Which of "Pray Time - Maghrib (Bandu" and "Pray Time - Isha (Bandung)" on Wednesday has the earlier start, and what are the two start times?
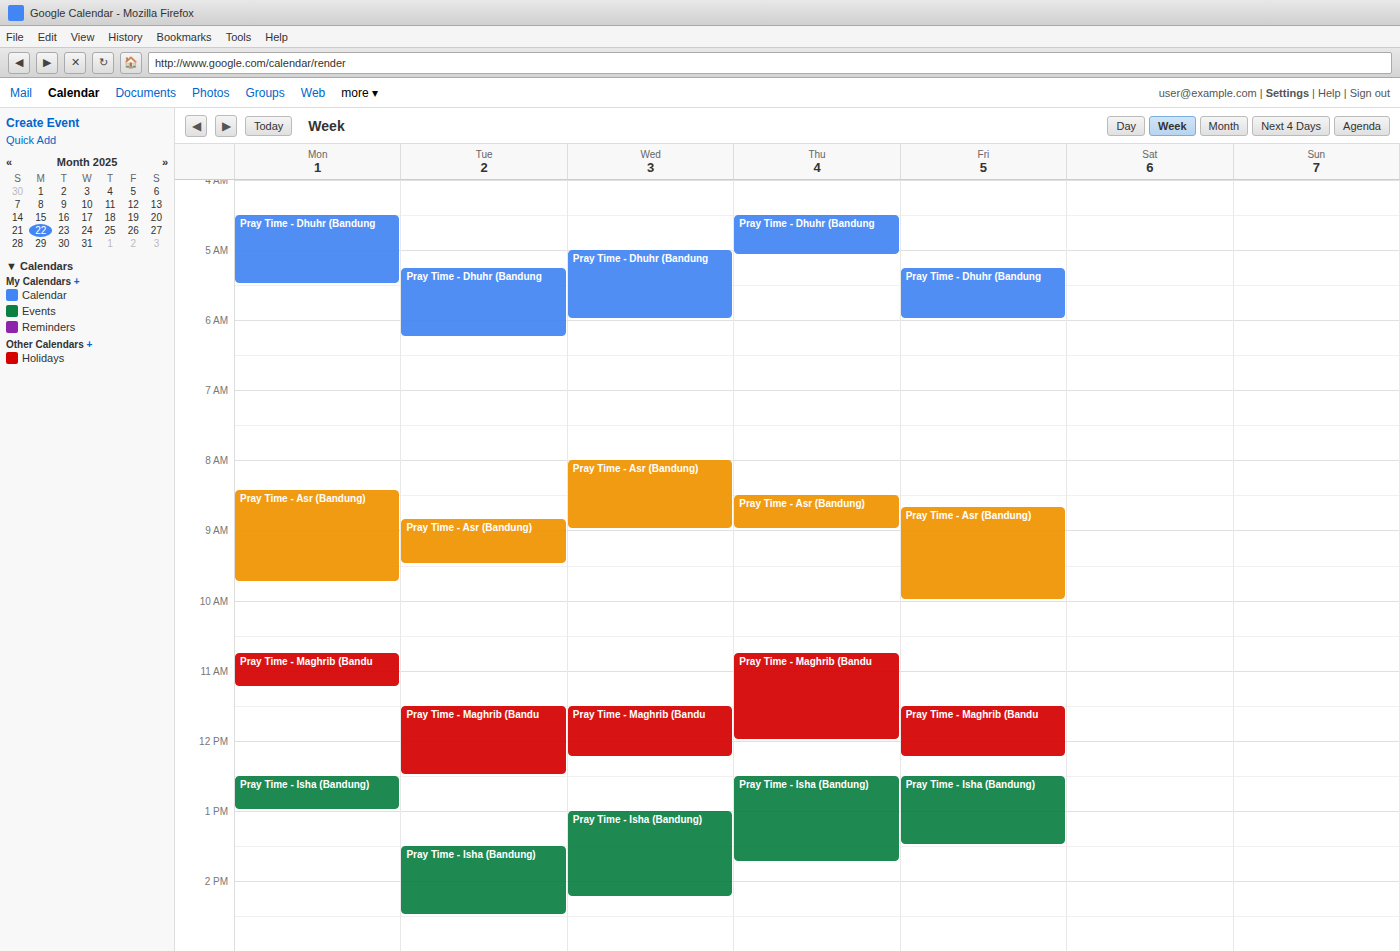
"Pray Time - Maghrib (Bandu" 11:30 AM; "Pray Time - Isha (Bandung)" 1:00 PM.